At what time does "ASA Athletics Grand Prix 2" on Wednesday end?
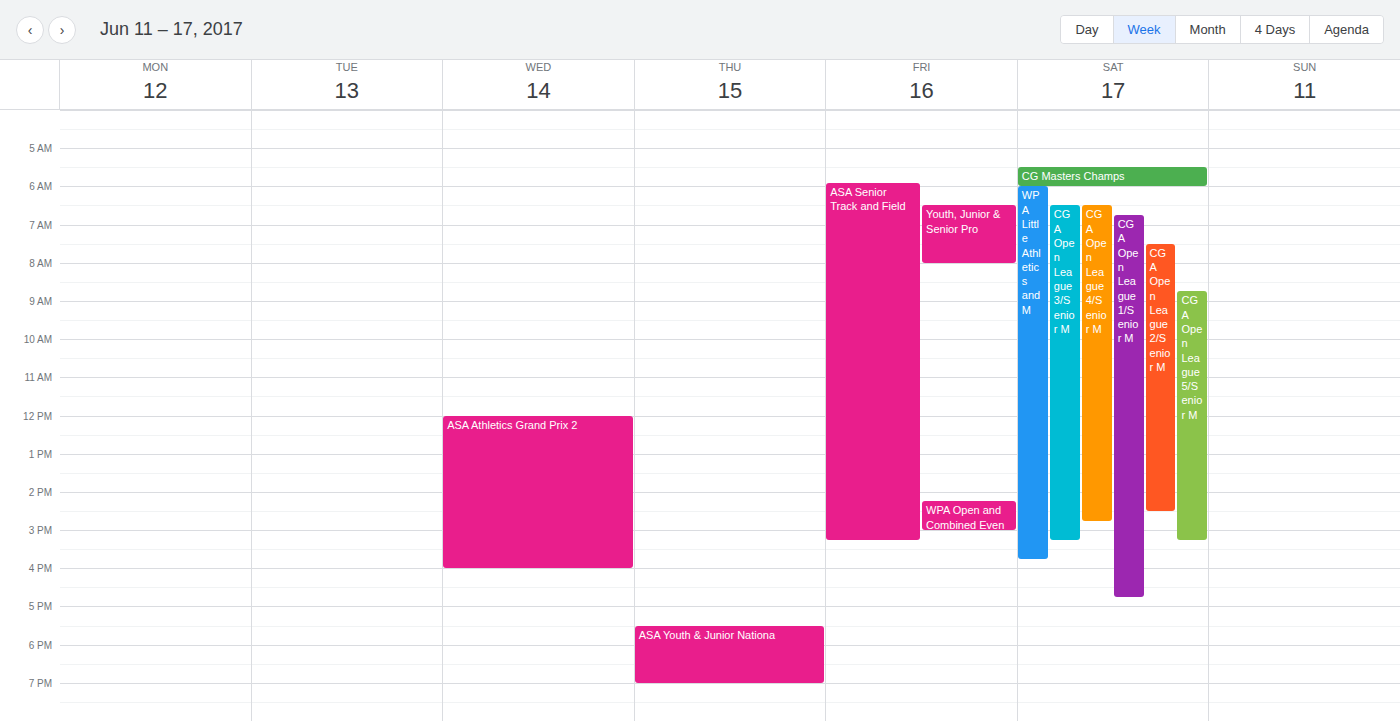
16:00